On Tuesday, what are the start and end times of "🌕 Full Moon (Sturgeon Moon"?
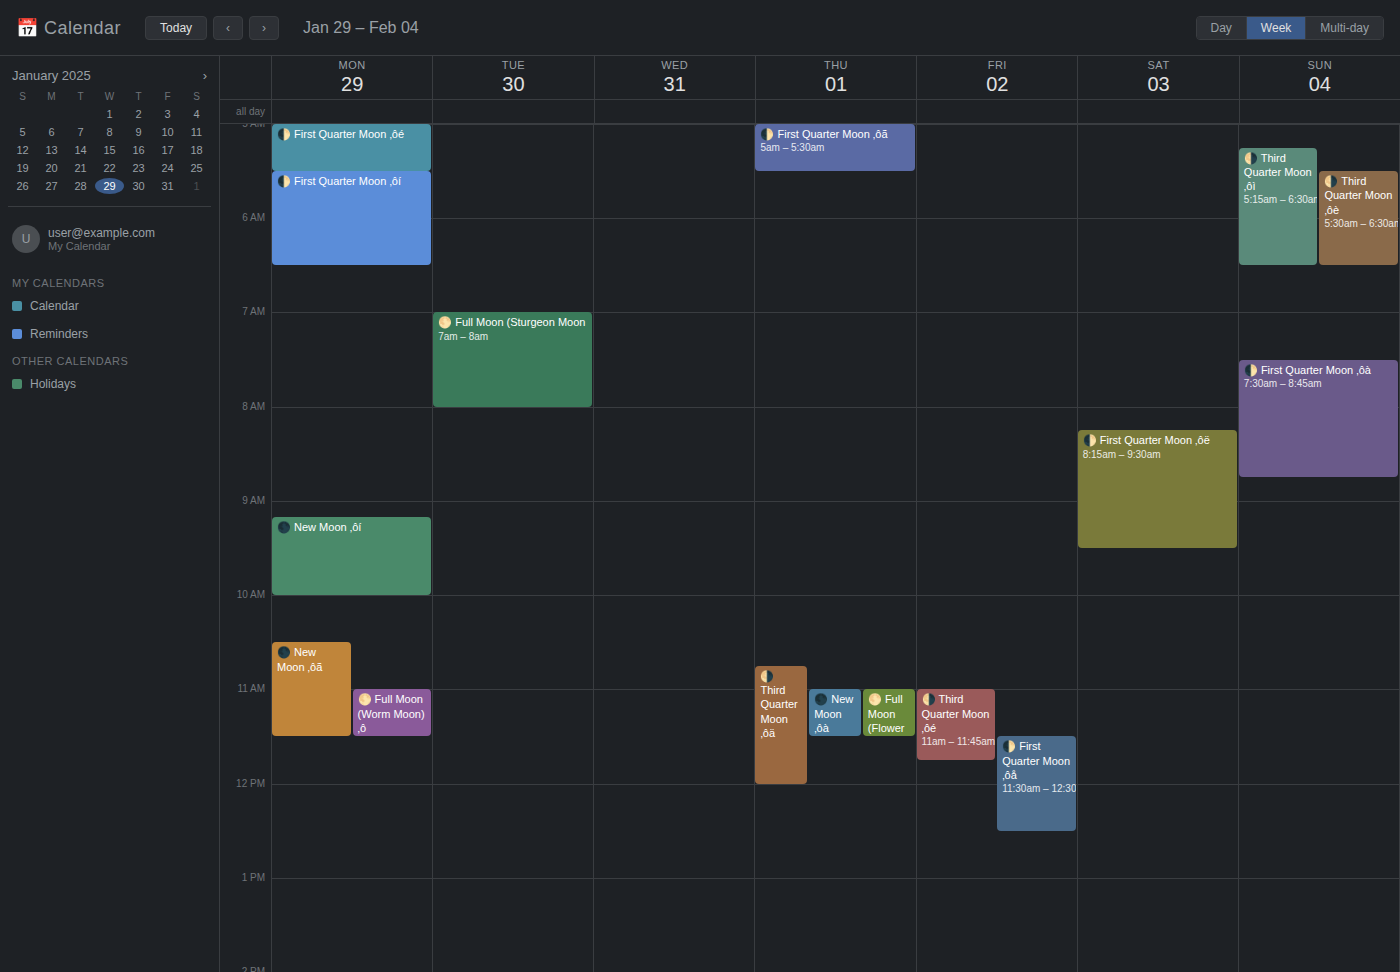
7:00 AM to 8:00 AM